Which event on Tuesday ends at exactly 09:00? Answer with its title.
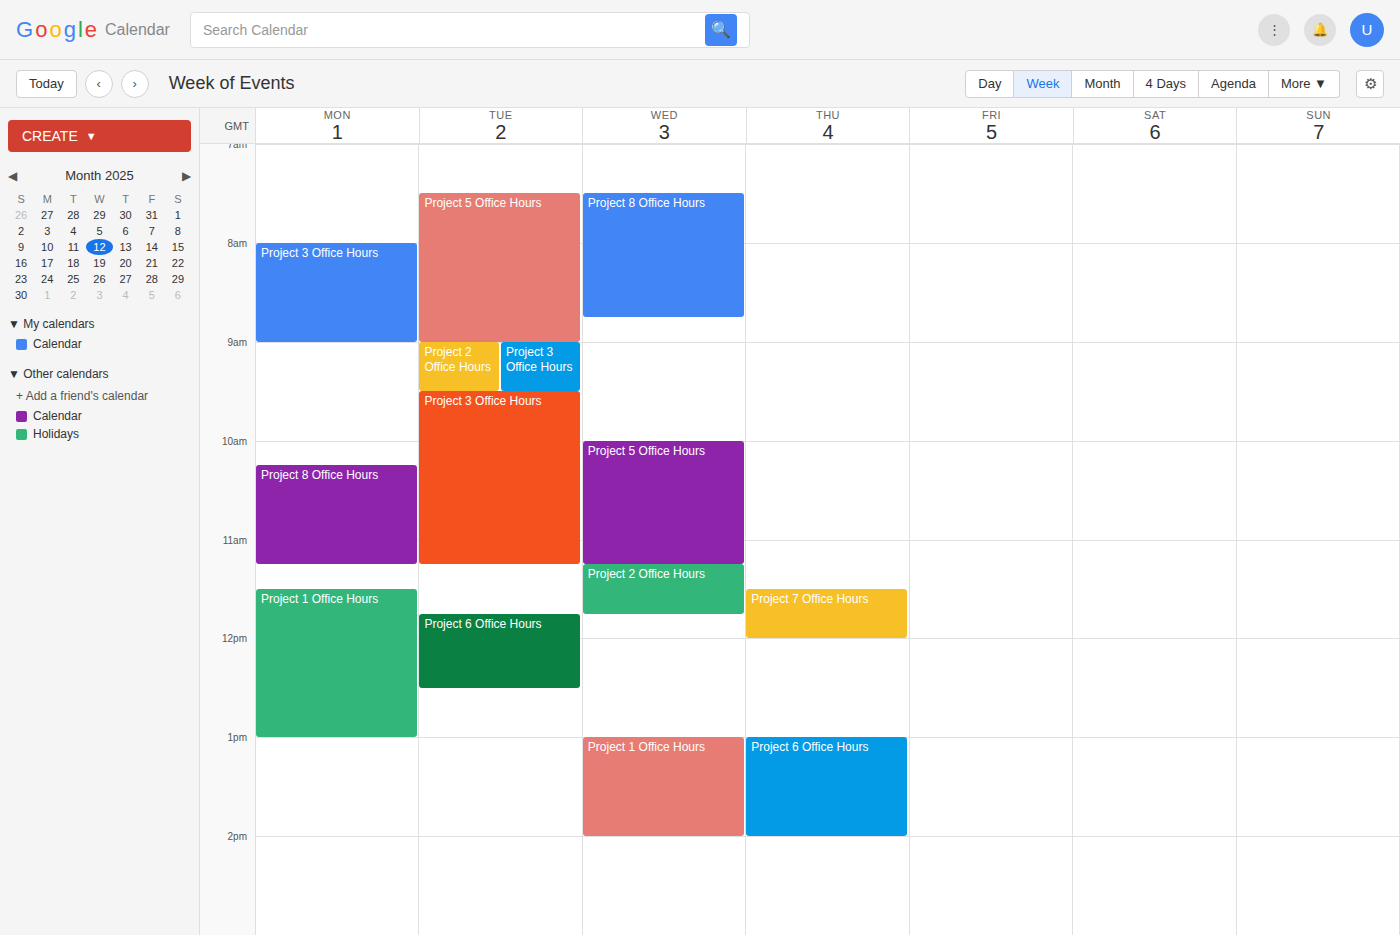
"Project 5 Office Hours"